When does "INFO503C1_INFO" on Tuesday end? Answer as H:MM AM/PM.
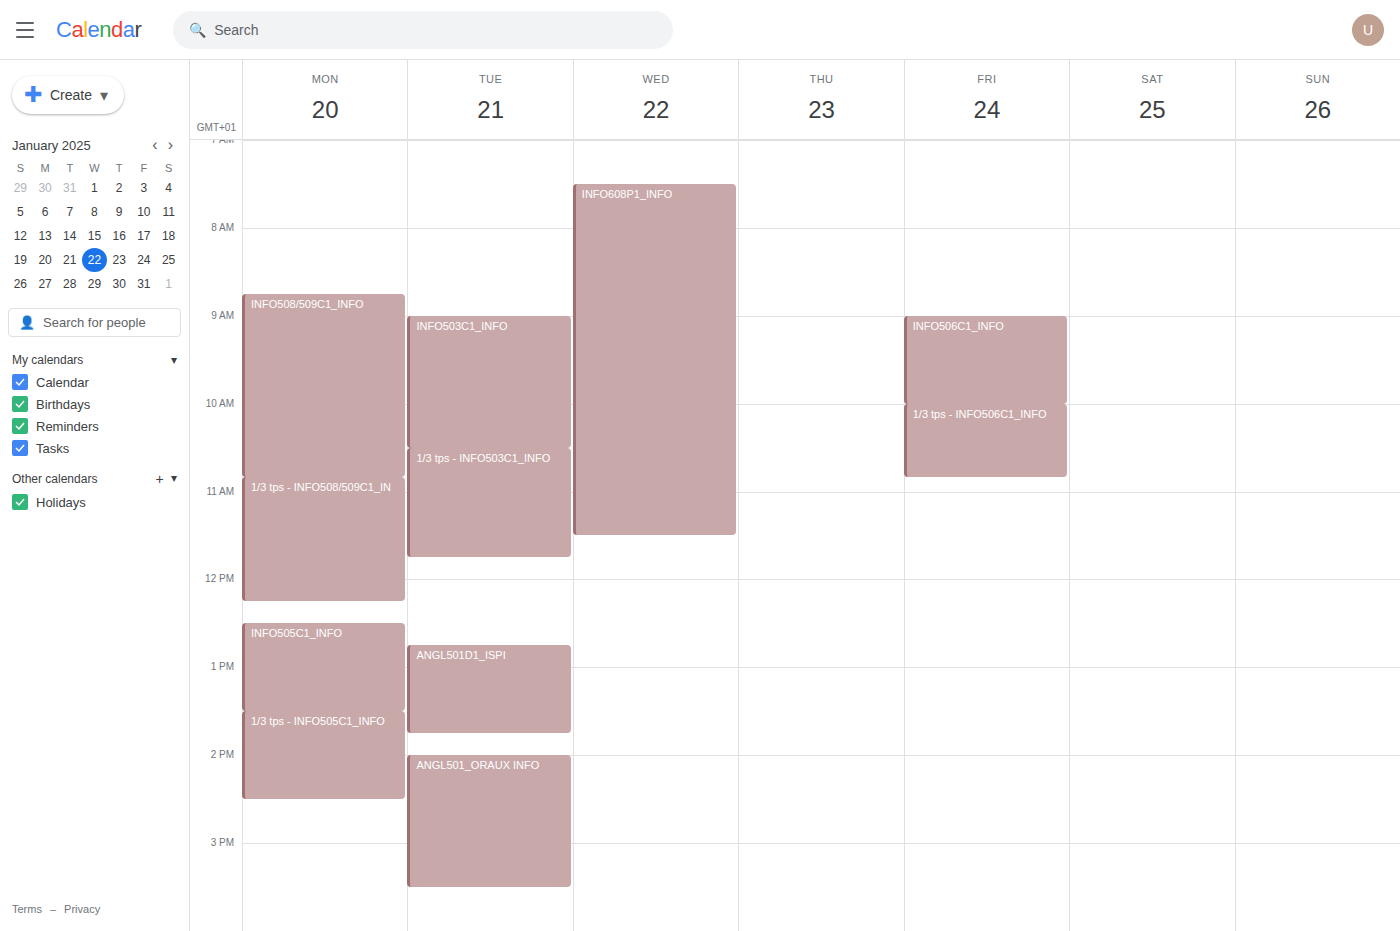
10:30 AM